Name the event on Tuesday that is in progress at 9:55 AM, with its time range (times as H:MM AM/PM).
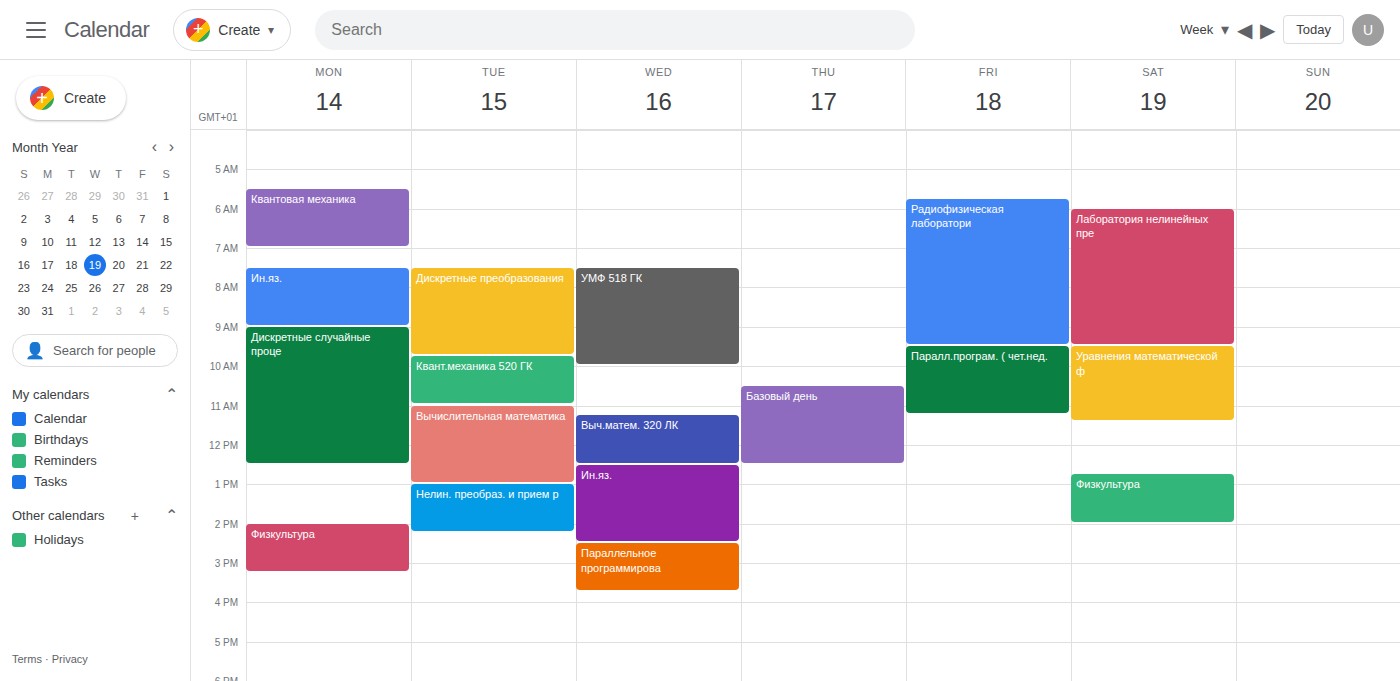
"Квант.механика 520 ГК", 9:45 AM to 11:00 AM